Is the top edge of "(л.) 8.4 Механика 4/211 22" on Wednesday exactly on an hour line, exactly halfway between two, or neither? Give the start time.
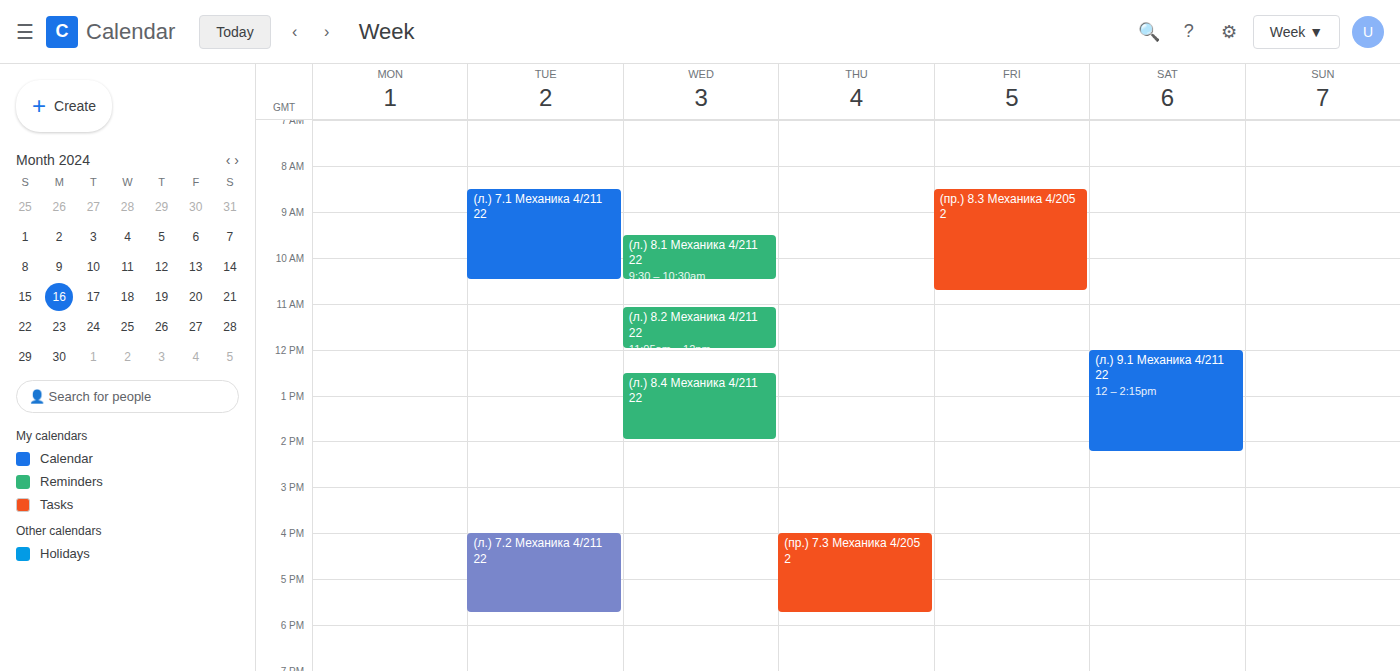
12:30 PM -- halfway between the 12 PM and 1 PM lines.